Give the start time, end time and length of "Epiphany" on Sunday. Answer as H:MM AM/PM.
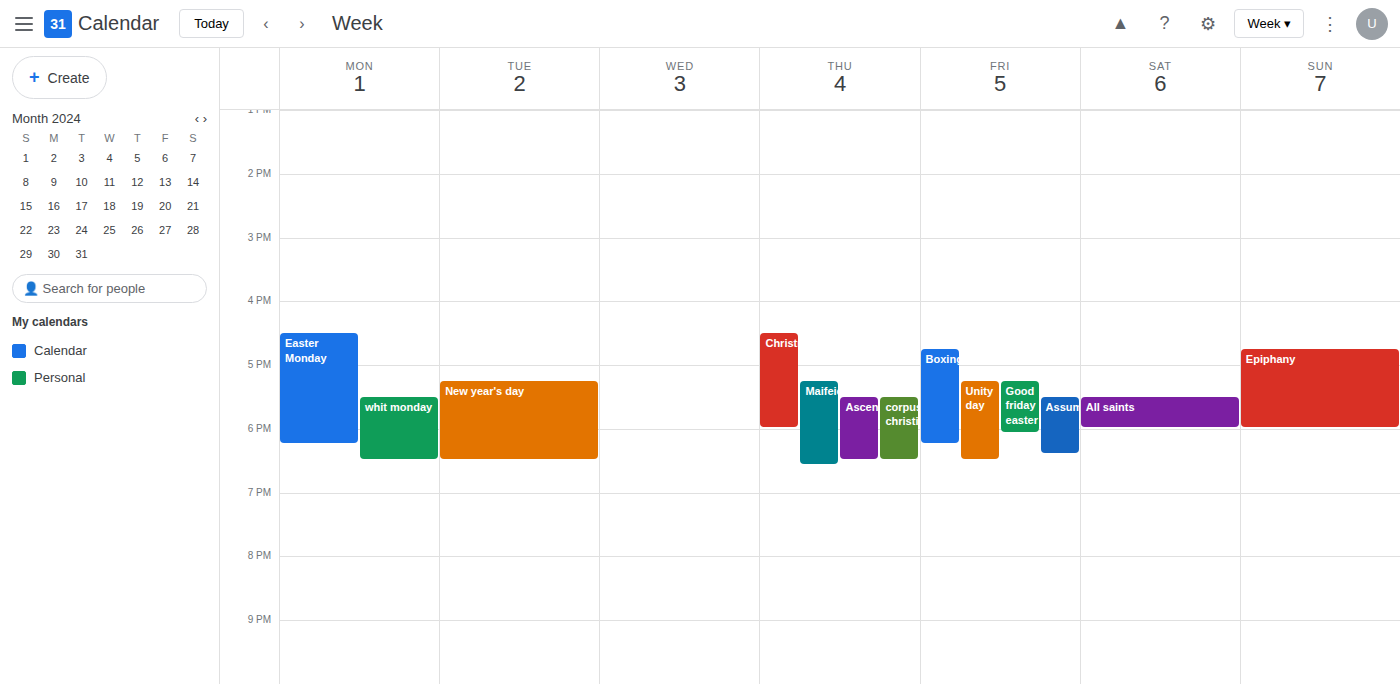
4:45 PM to 6:00 PM, 1 hour 15 minutes